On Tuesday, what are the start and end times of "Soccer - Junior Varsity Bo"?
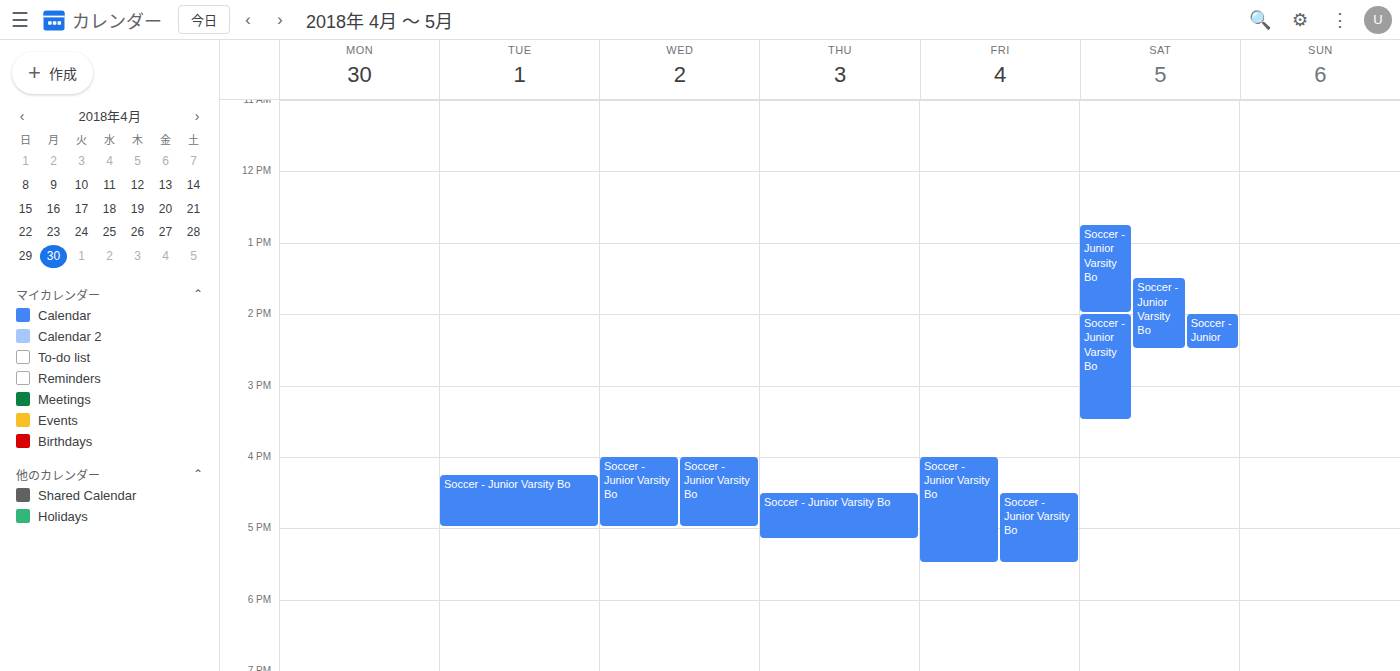
16:15 to 17:00